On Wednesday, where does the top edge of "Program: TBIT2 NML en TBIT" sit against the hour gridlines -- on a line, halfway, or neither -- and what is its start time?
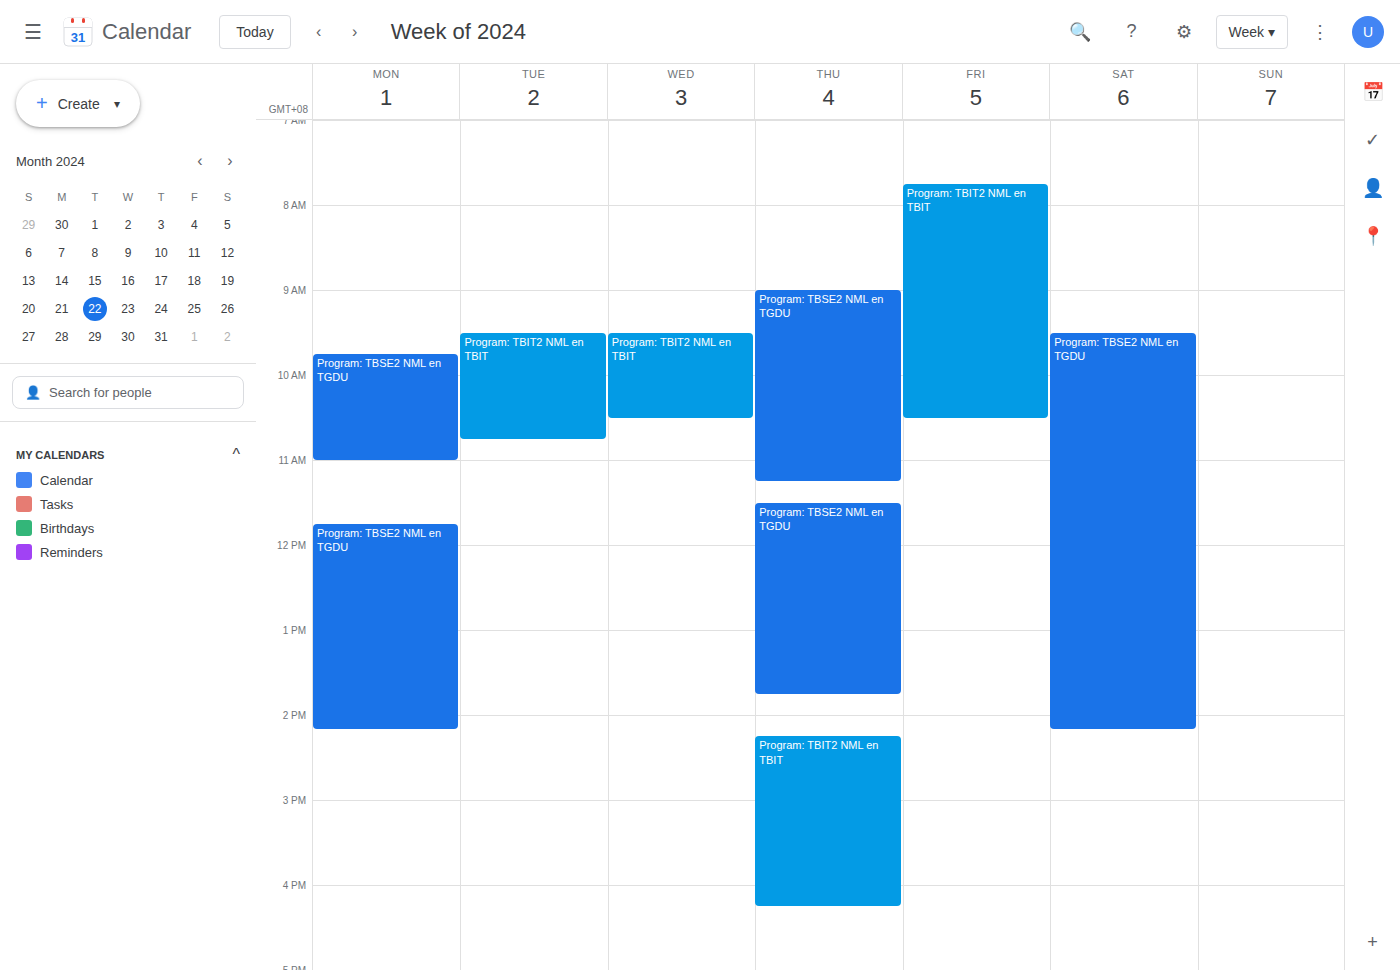
9:30 AM -- halfway between the 9 AM and 10 AM lines.